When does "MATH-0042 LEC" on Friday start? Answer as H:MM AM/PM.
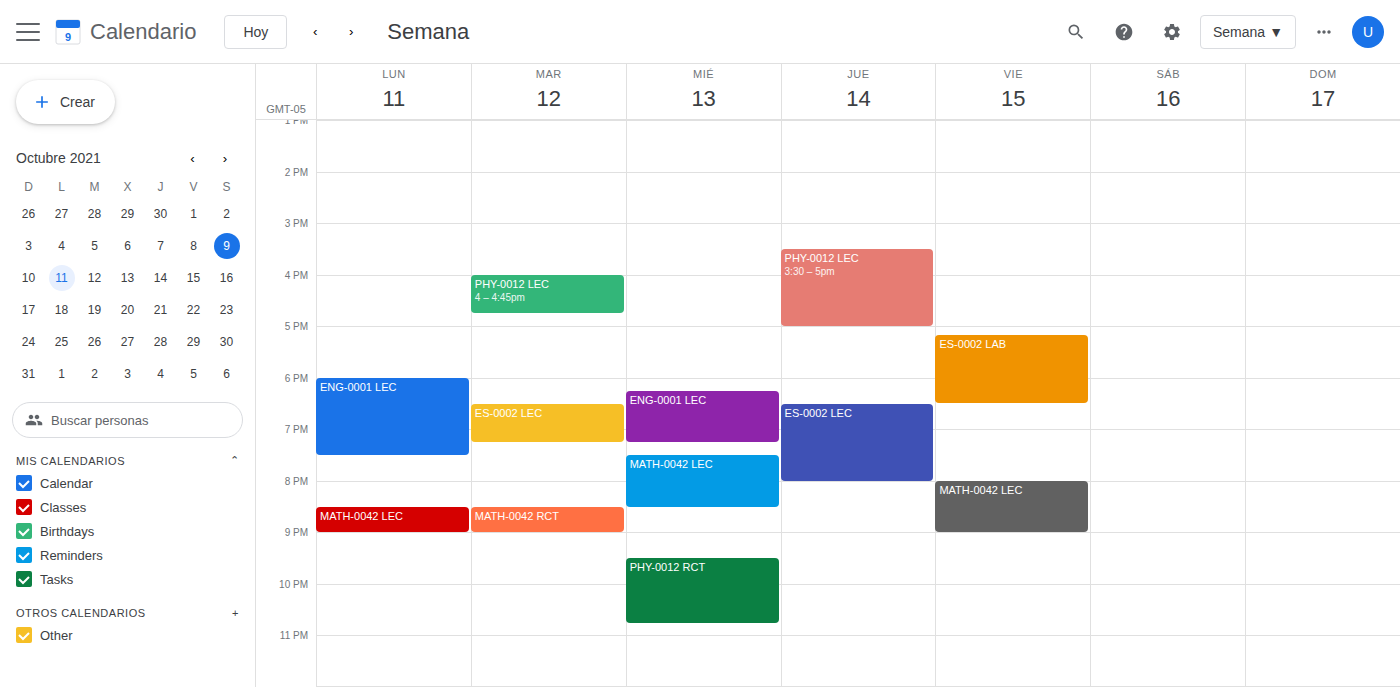
8:00 PM